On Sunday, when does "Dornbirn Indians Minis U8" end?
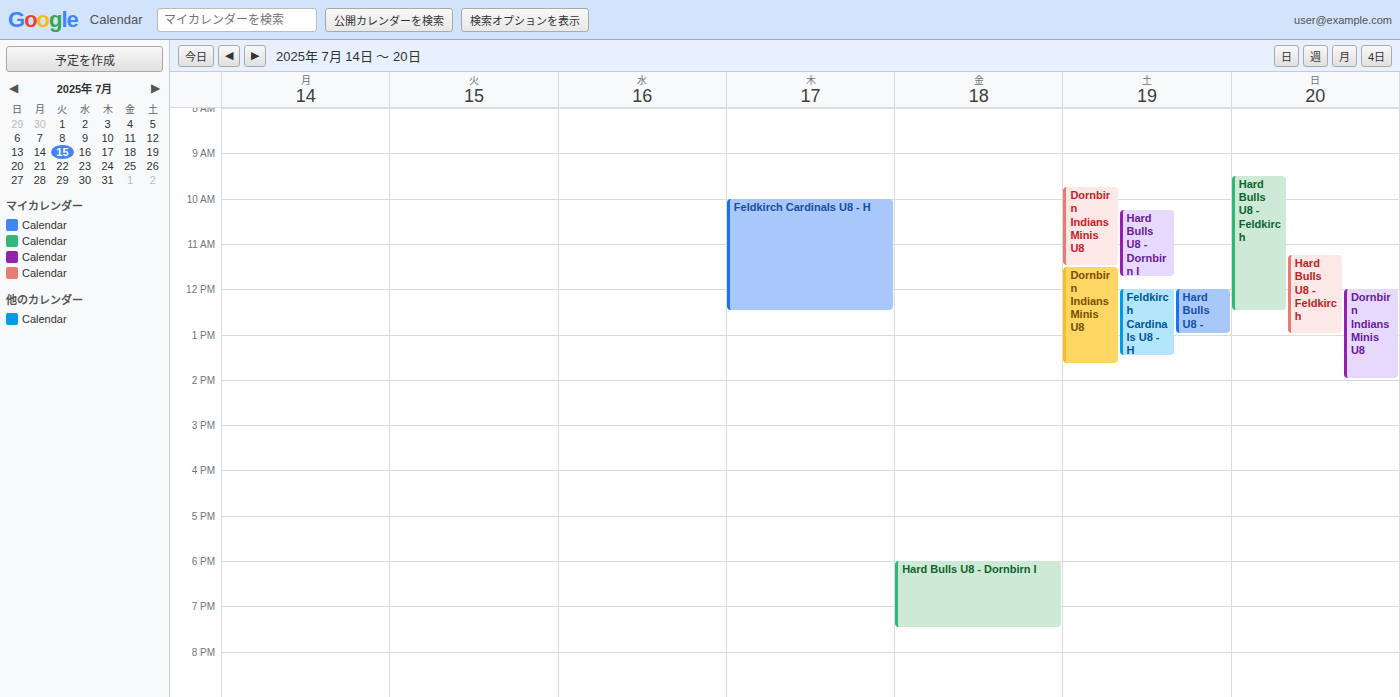
2:00 PM